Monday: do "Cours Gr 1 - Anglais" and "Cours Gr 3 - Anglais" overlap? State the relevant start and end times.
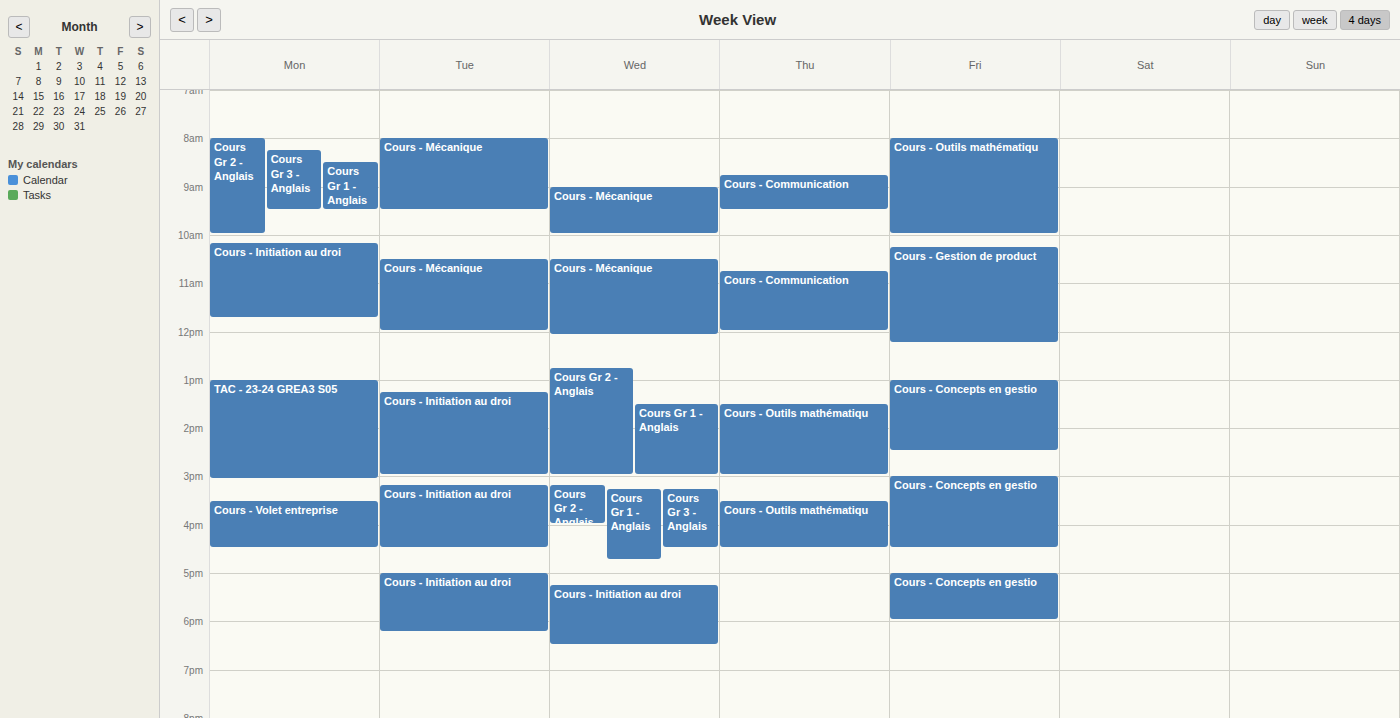
"Cours Gr 1 - Anglais" runs 8:30 AM to 9:30 AM, inside "Cours Gr 3 - Anglais" -- they overlap.